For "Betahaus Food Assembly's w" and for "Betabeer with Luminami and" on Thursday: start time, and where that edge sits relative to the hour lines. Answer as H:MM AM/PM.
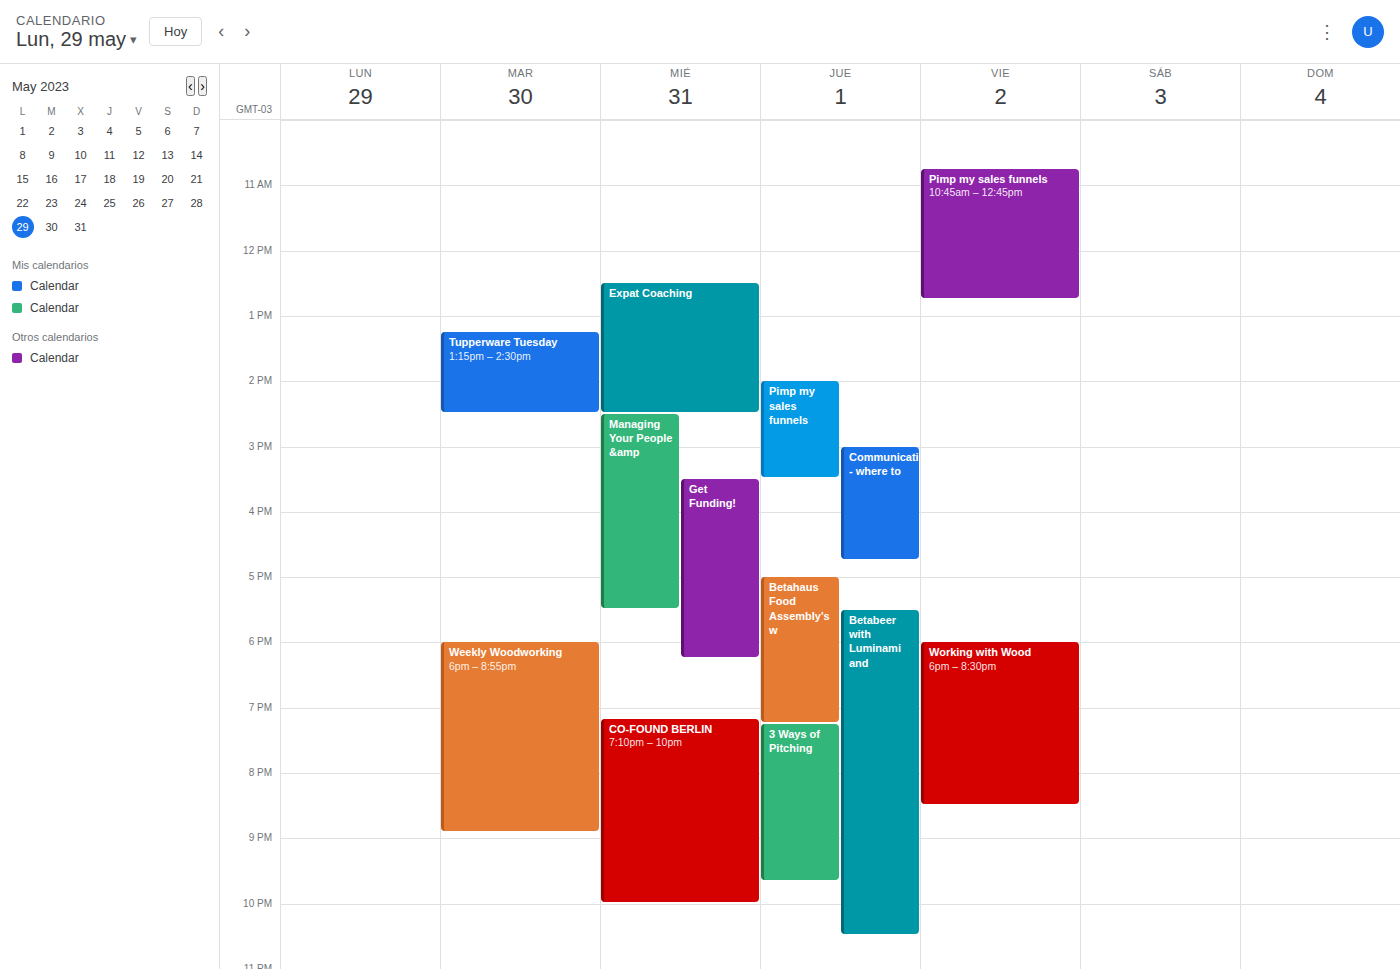
"Betahaus Food Assembly's w": 5:00 PM, exactly on the 5 PM line. "Betabeer with Luminami and": 5:30 PM, halfway between the 5 PM and 6 PM lines.